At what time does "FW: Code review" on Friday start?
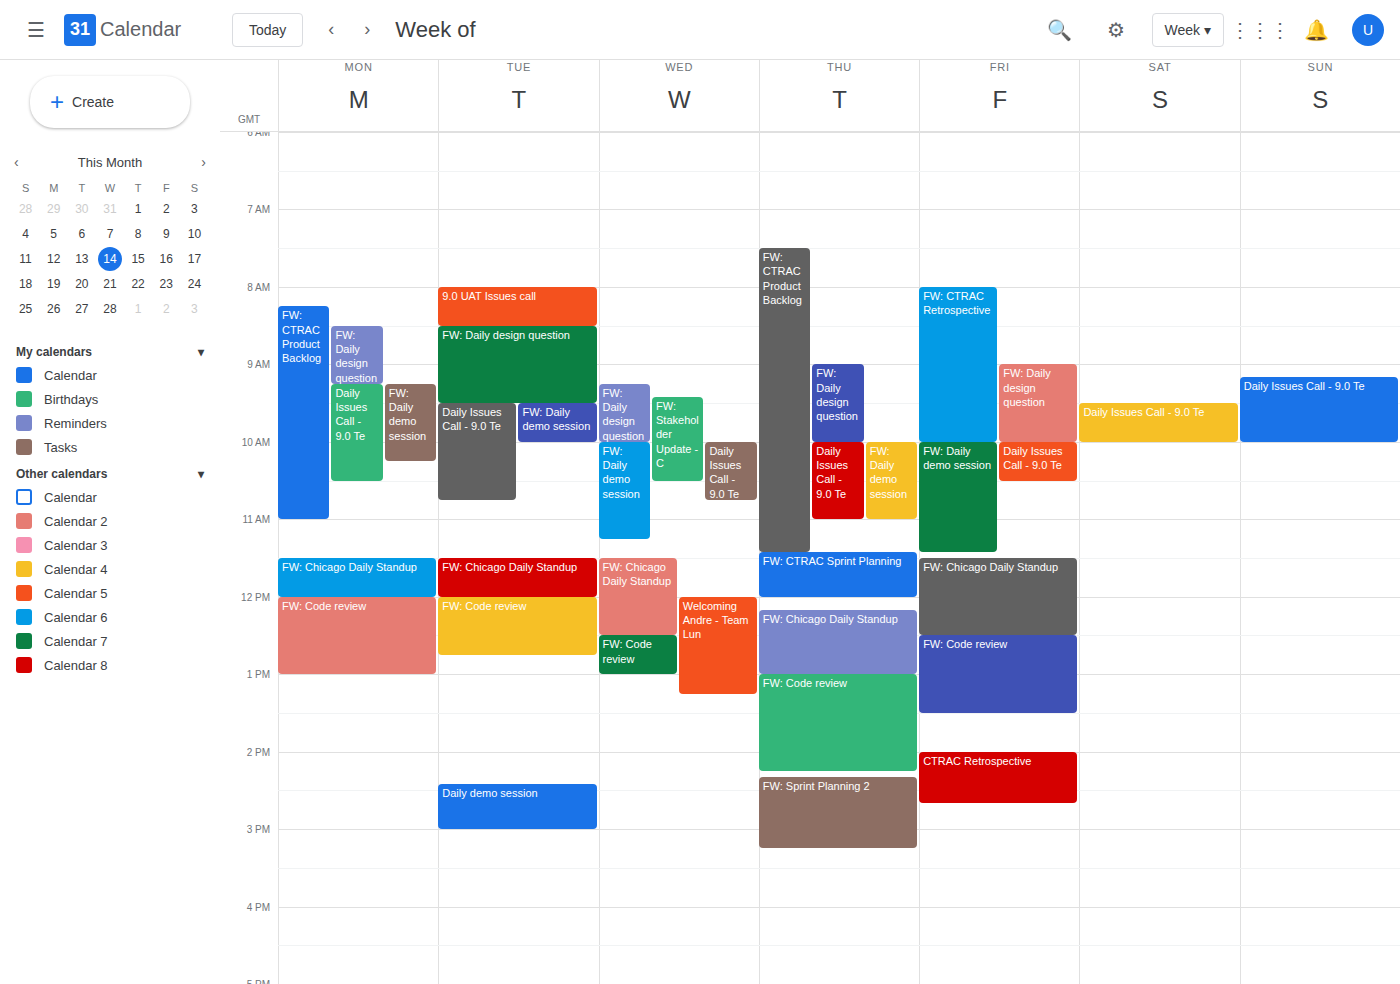
12:30 PM